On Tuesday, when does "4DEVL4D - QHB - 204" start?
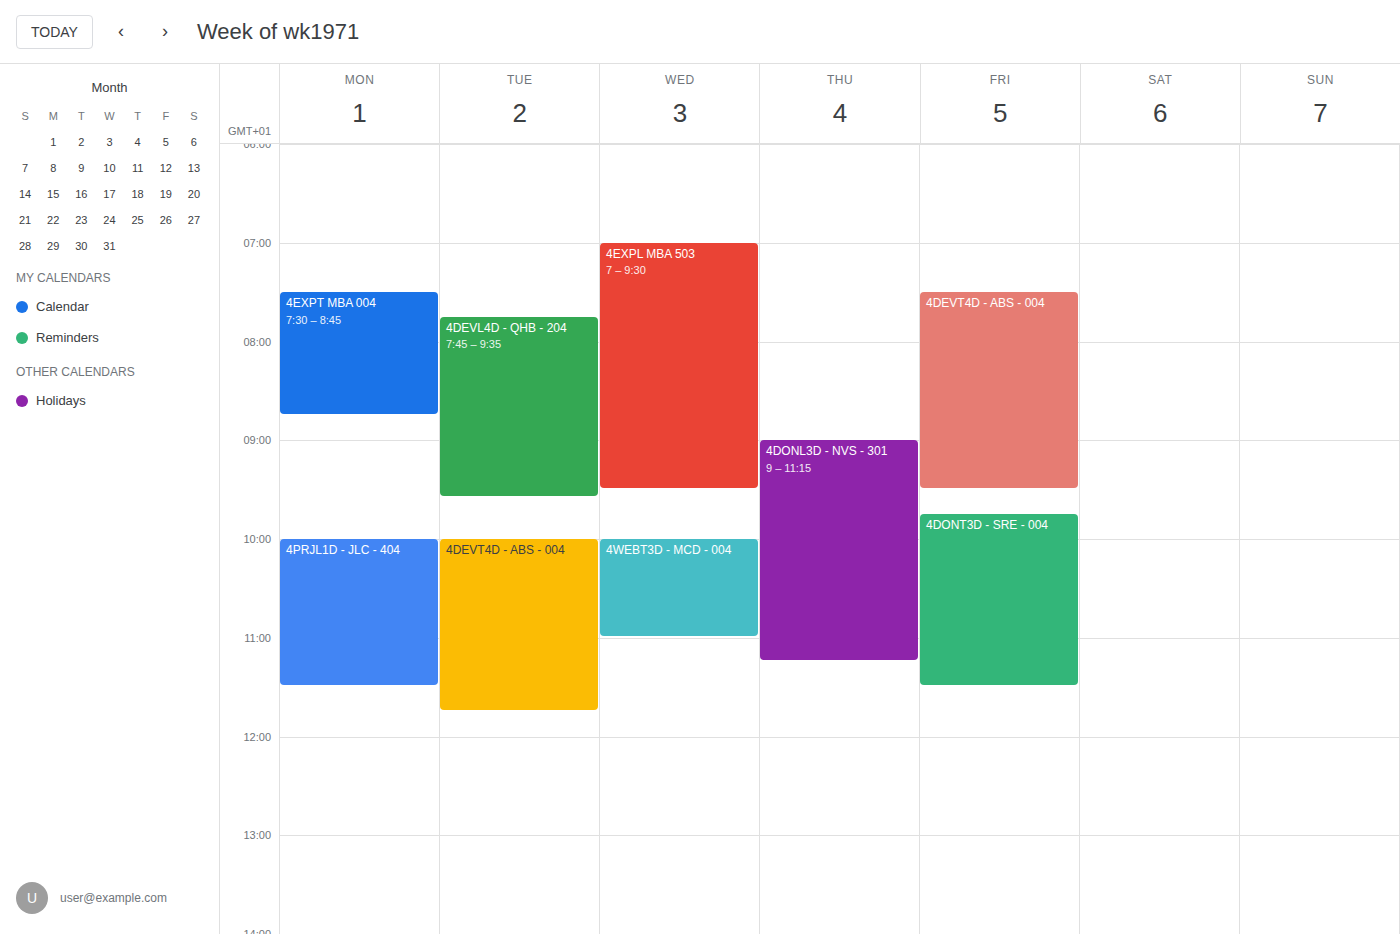
7:45 AM